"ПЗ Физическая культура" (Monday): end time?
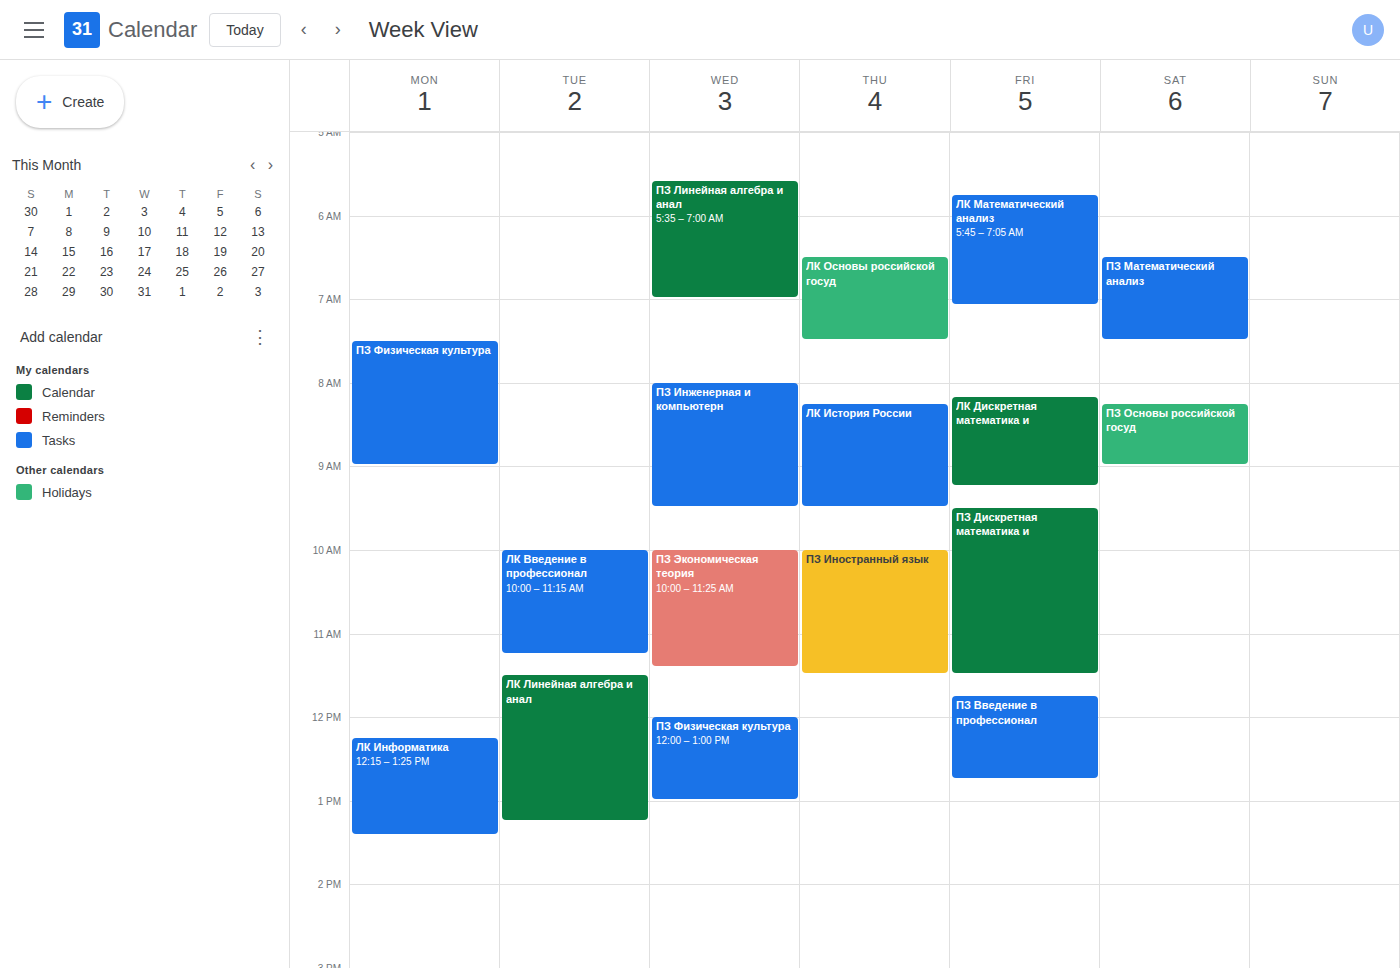
9:00 AM